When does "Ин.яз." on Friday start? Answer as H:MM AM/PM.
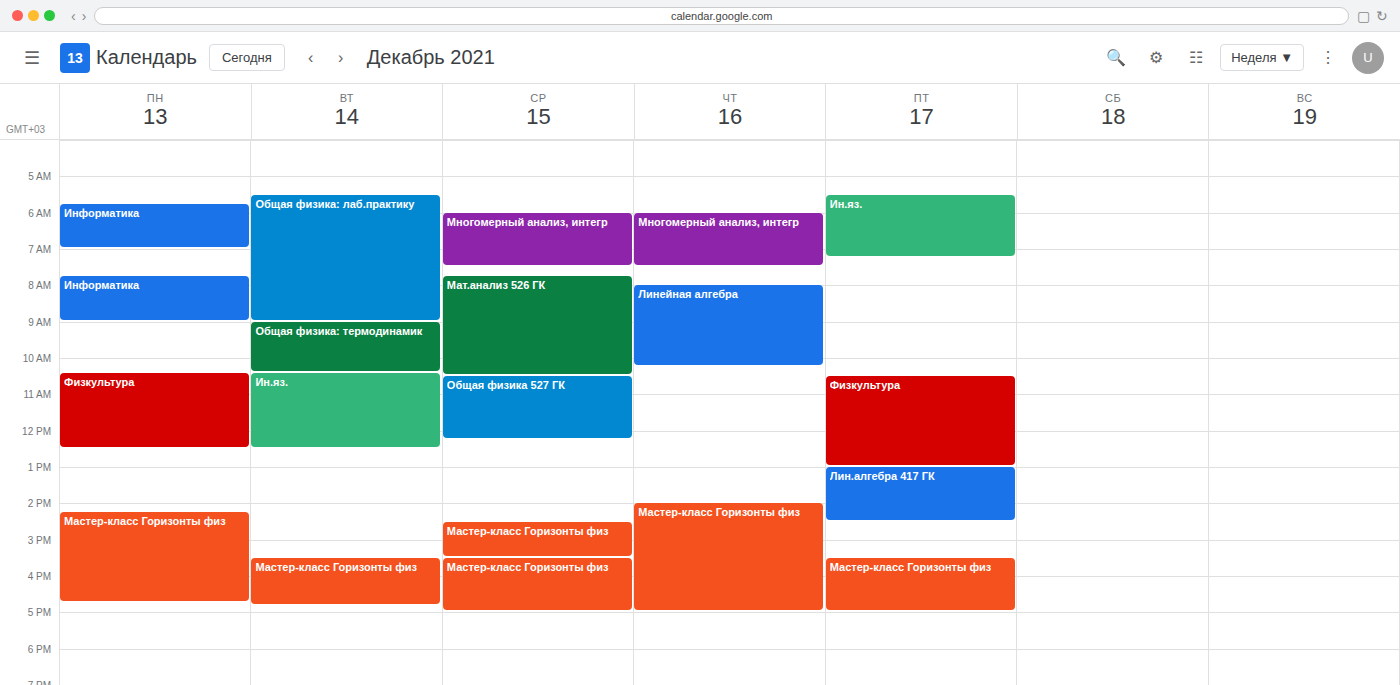
5:30 AM